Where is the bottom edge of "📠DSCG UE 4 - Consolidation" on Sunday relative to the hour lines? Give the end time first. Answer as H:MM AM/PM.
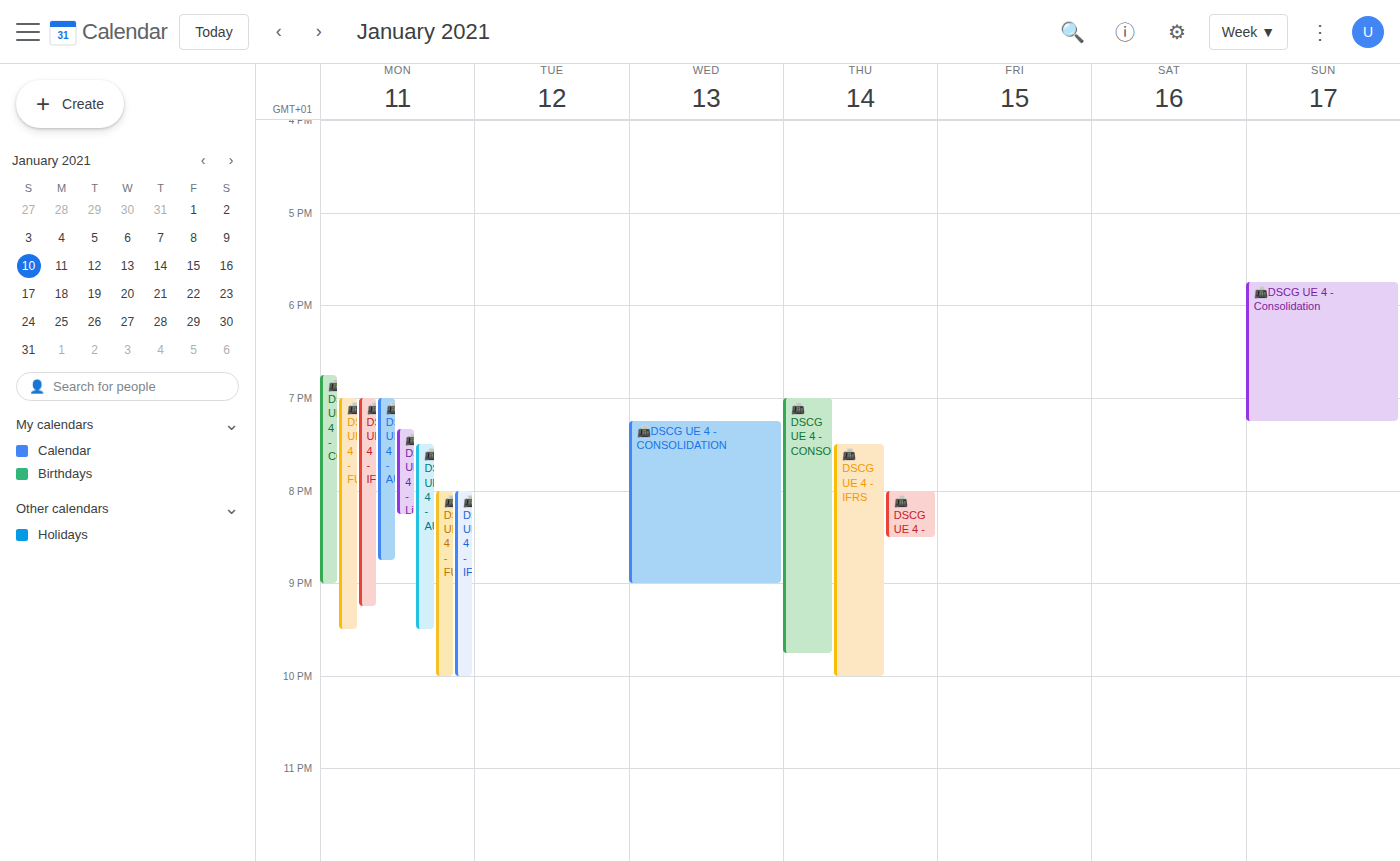
7:15 PM -- neither: a quarter of the way from the 7 PM line to the 8 PM line.